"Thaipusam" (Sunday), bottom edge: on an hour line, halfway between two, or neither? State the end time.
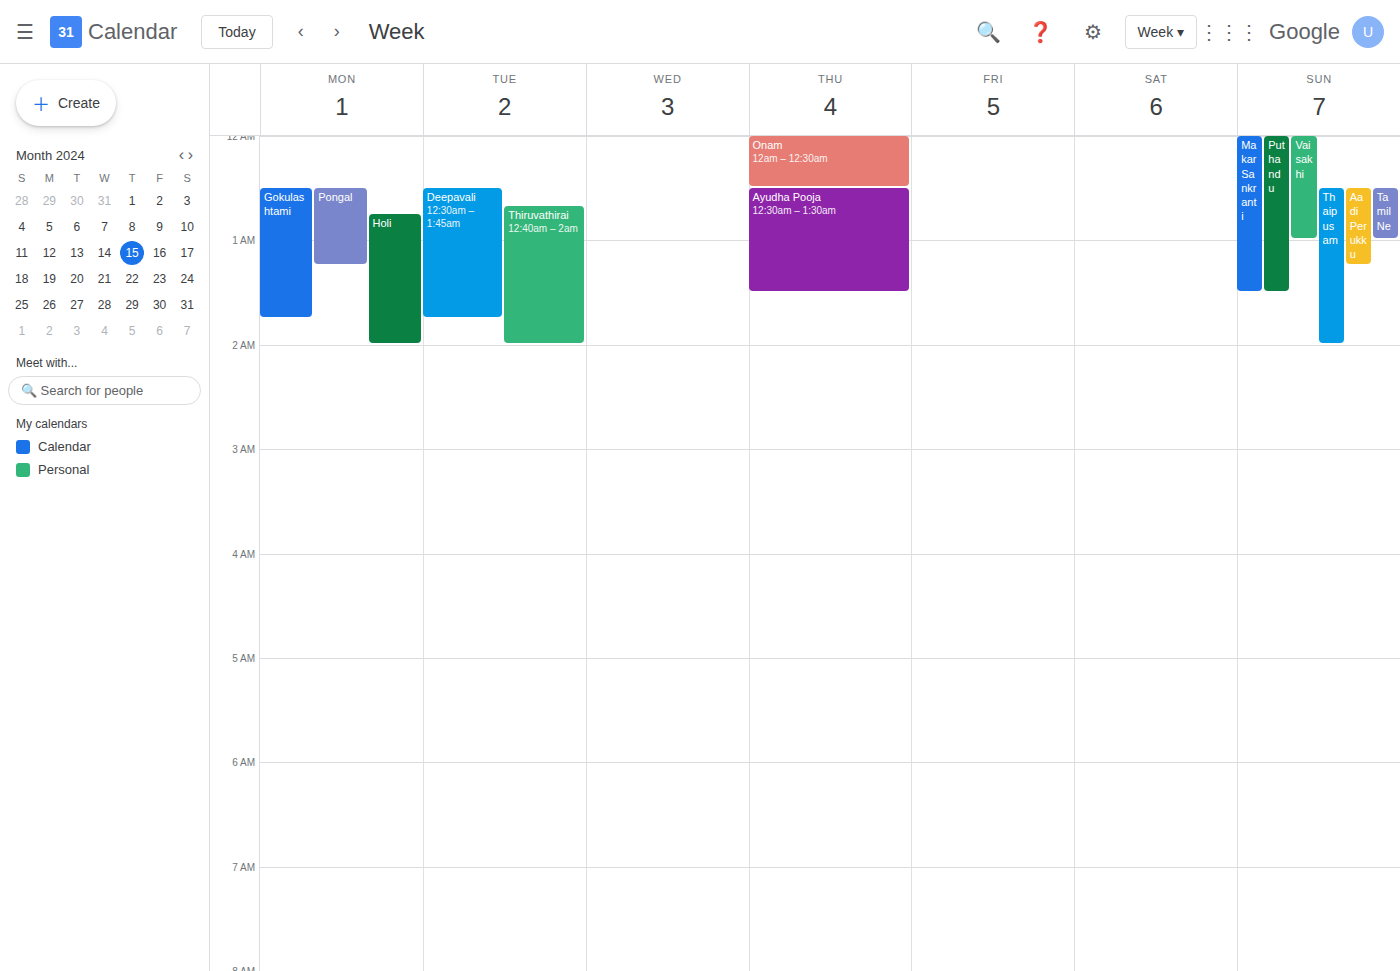
2:00 AM -- exactly on the 2 AM line.